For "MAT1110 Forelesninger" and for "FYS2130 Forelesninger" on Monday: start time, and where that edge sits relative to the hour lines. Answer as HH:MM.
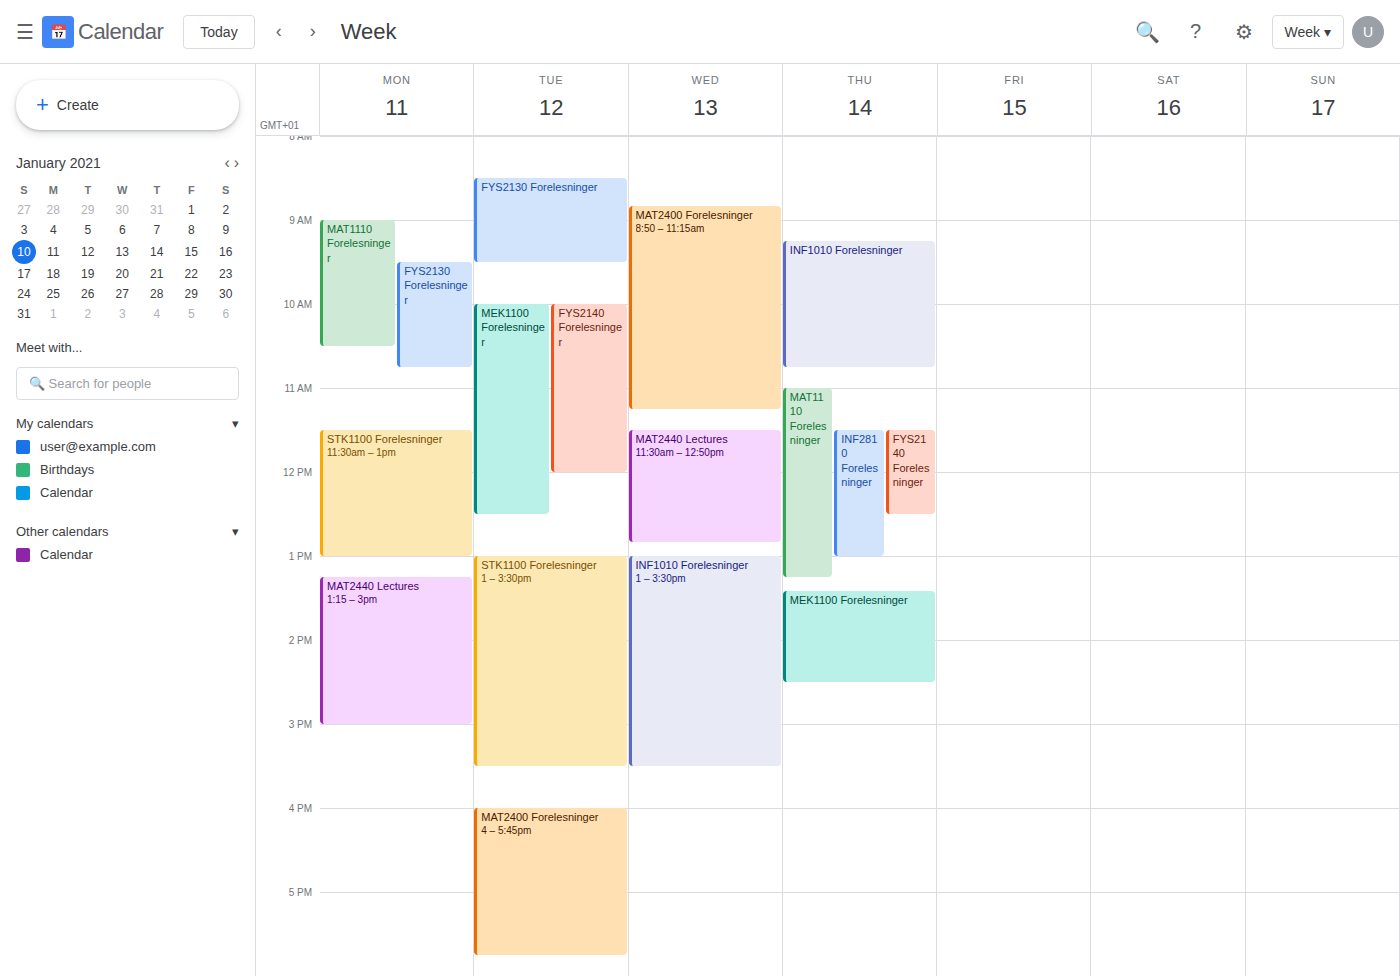
"MAT1110 Forelesninger": 09:00, exactly on the 09:00 line. "FYS2130 Forelesninger": 09:30, halfway between the 09:00 and 10:00 lines.